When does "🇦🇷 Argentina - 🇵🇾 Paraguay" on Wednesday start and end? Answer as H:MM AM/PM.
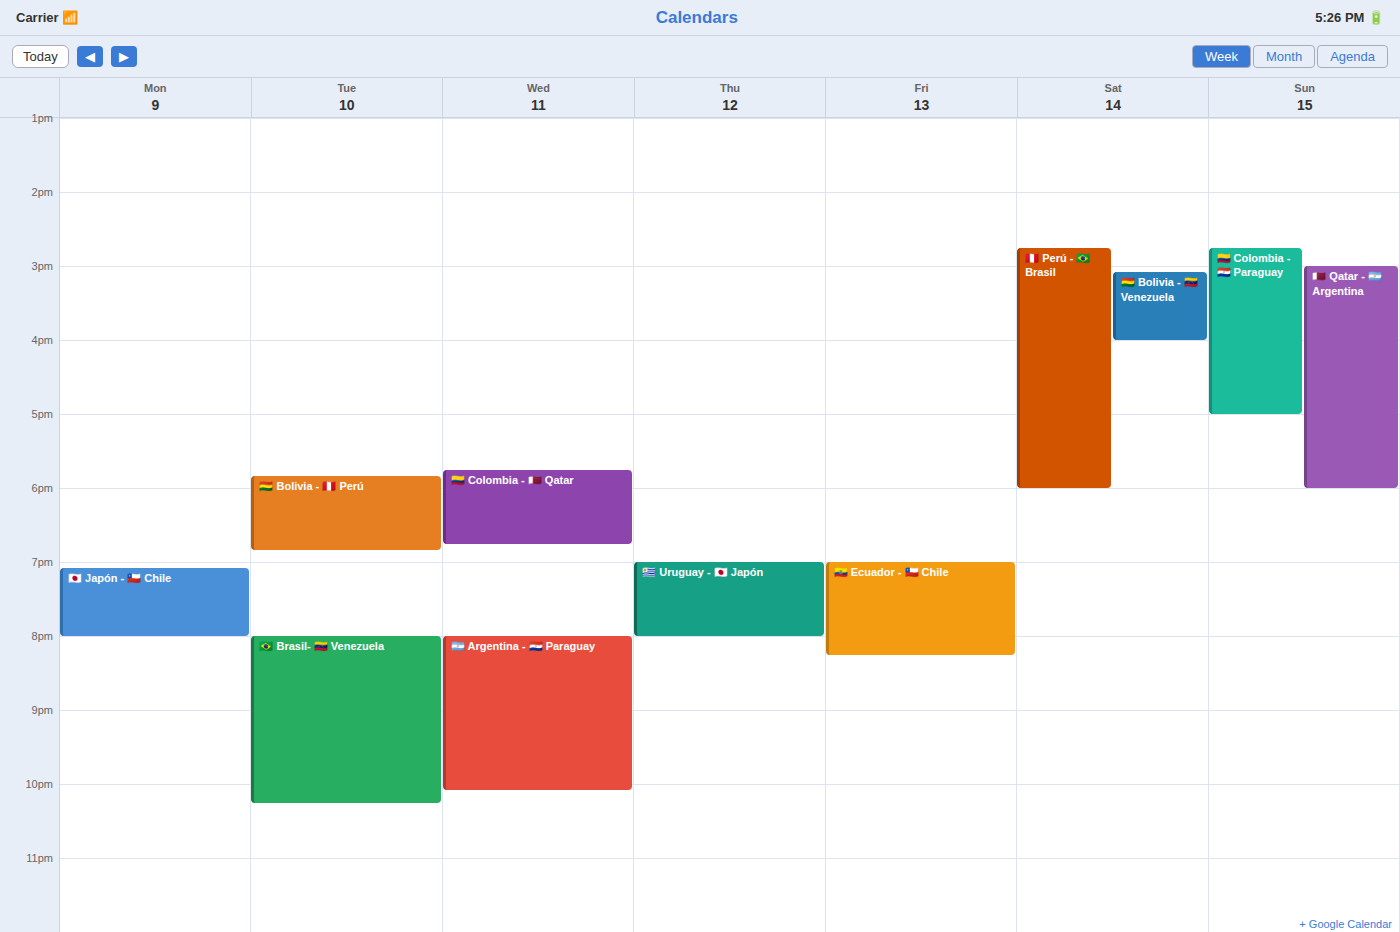
8:00 PM to 10:05 PM